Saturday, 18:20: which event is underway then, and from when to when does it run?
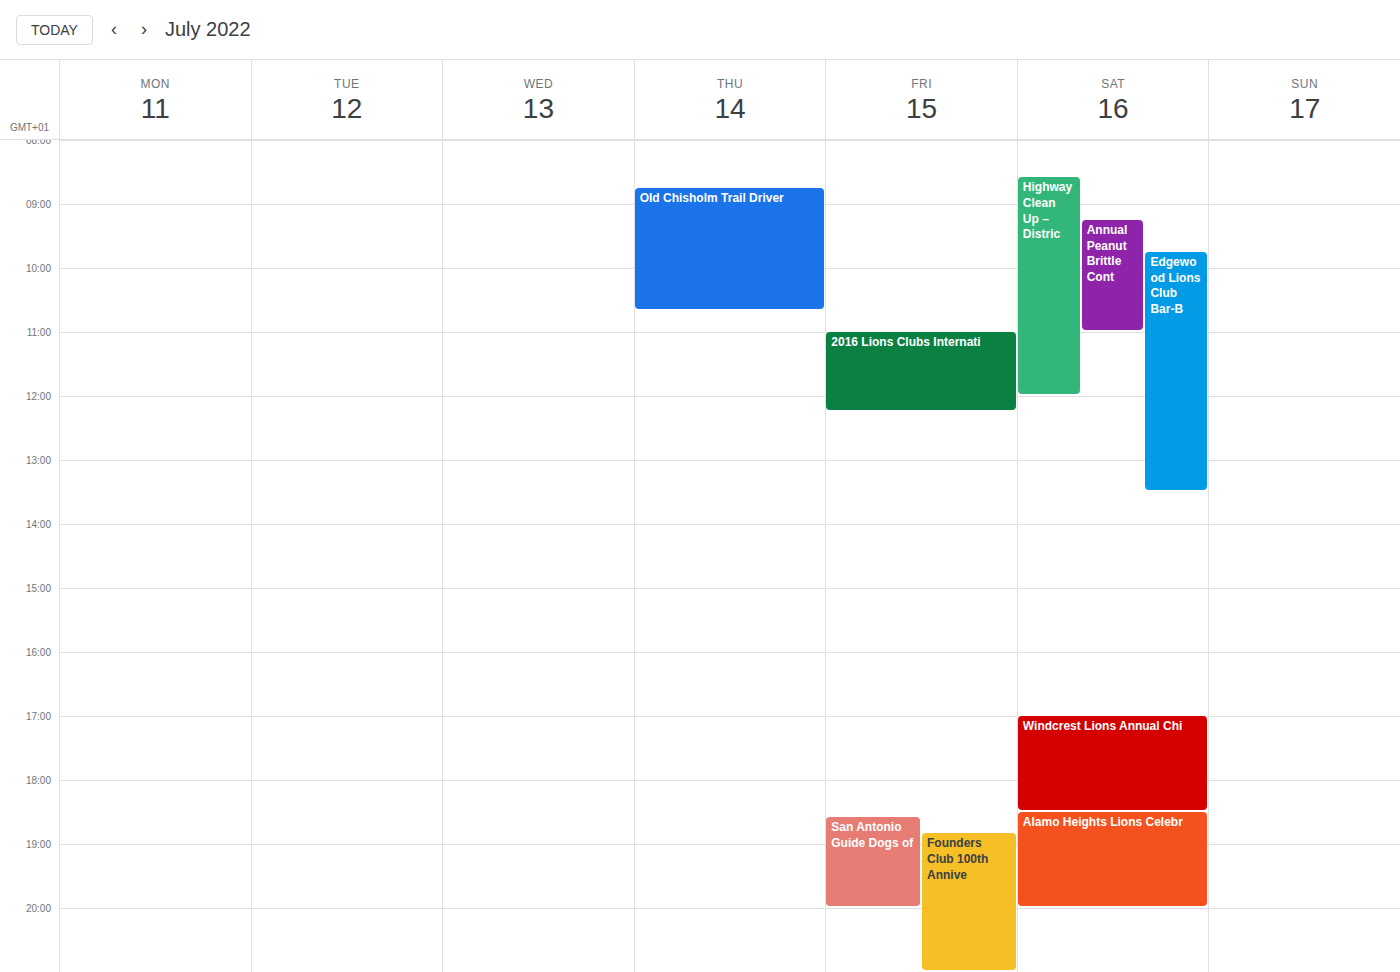
"Windcrest Lions Annual Chi", 17:00 to 18:30